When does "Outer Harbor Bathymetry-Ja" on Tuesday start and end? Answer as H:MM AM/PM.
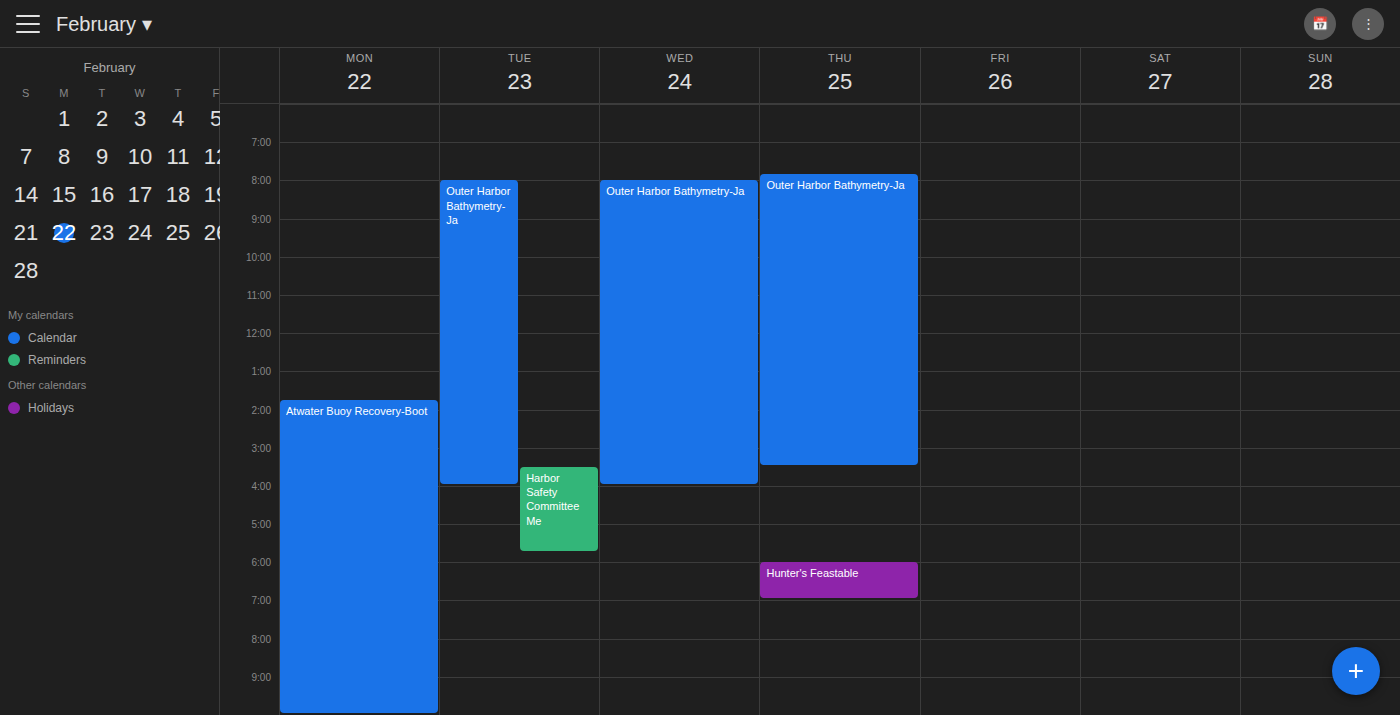
8:00 AM to 4:00 PM